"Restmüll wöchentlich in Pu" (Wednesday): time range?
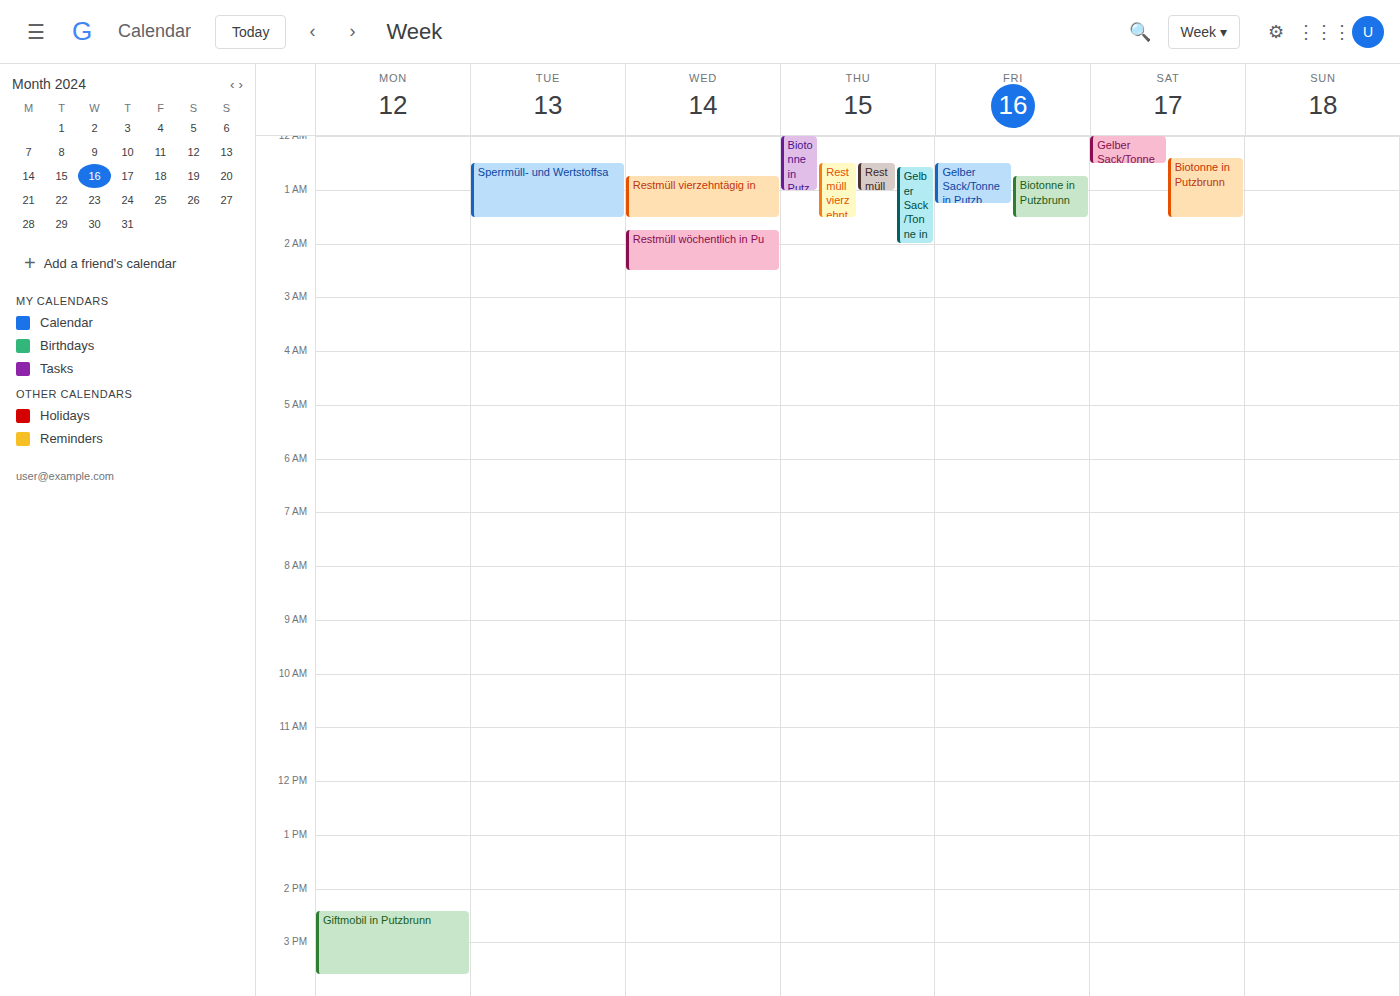
1:45 AM to 2:30 AM